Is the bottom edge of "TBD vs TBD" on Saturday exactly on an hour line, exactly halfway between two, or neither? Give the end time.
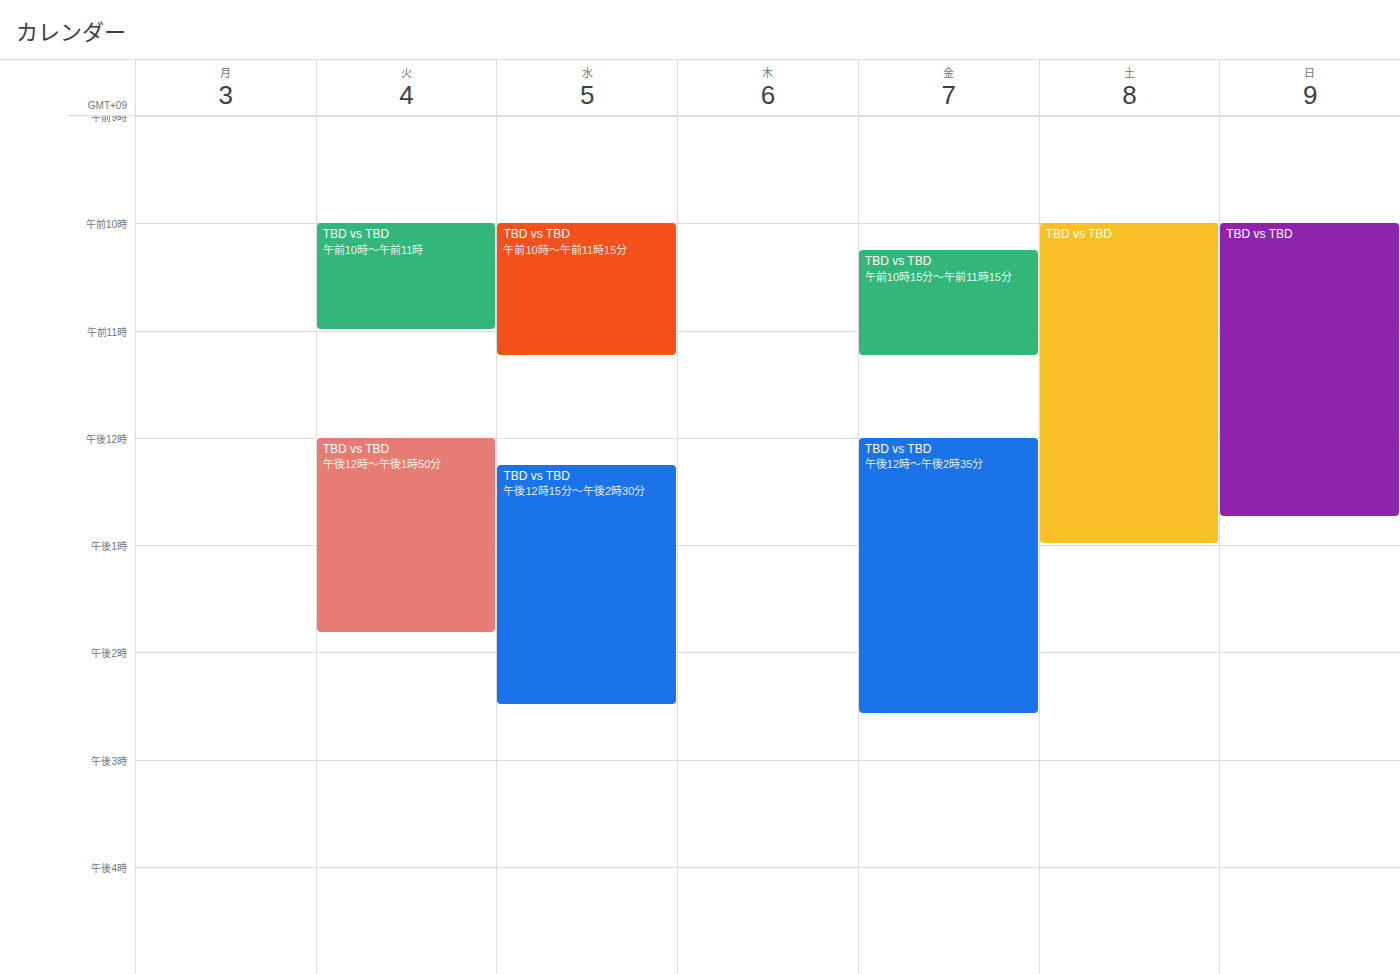
1:00 PM -- exactly on the 1 PM line.